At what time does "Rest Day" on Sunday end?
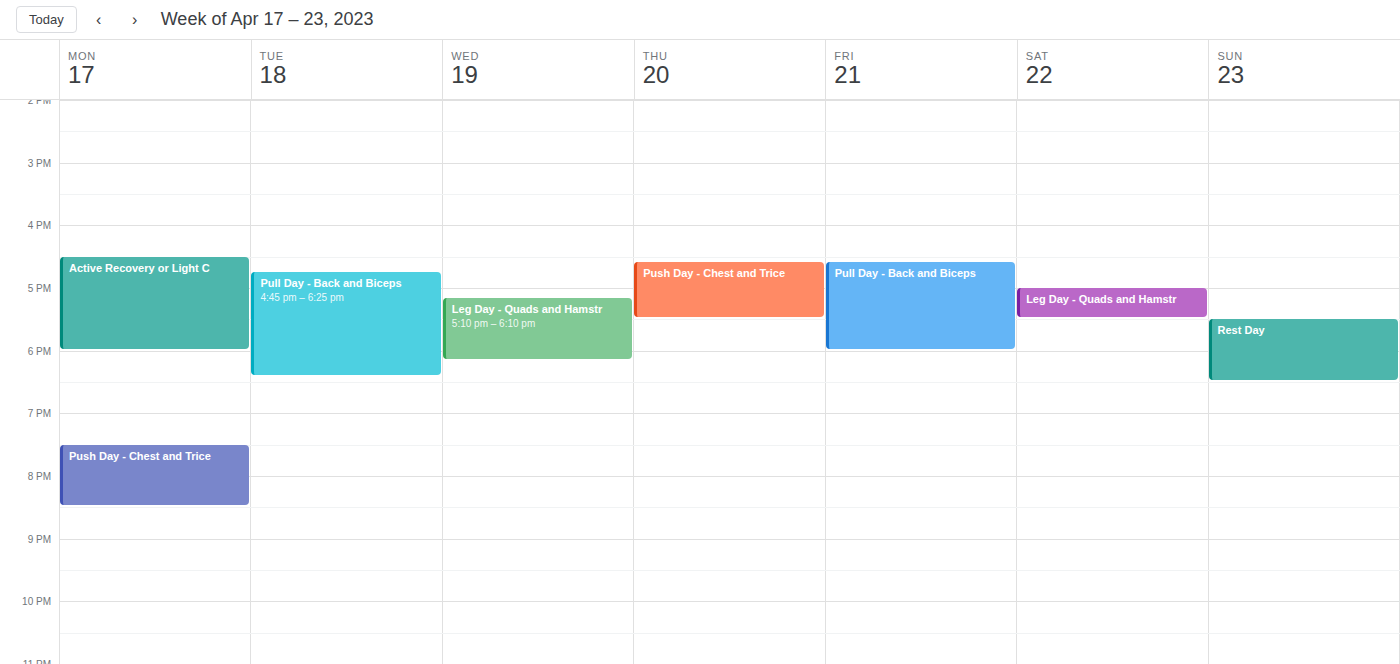
18:30